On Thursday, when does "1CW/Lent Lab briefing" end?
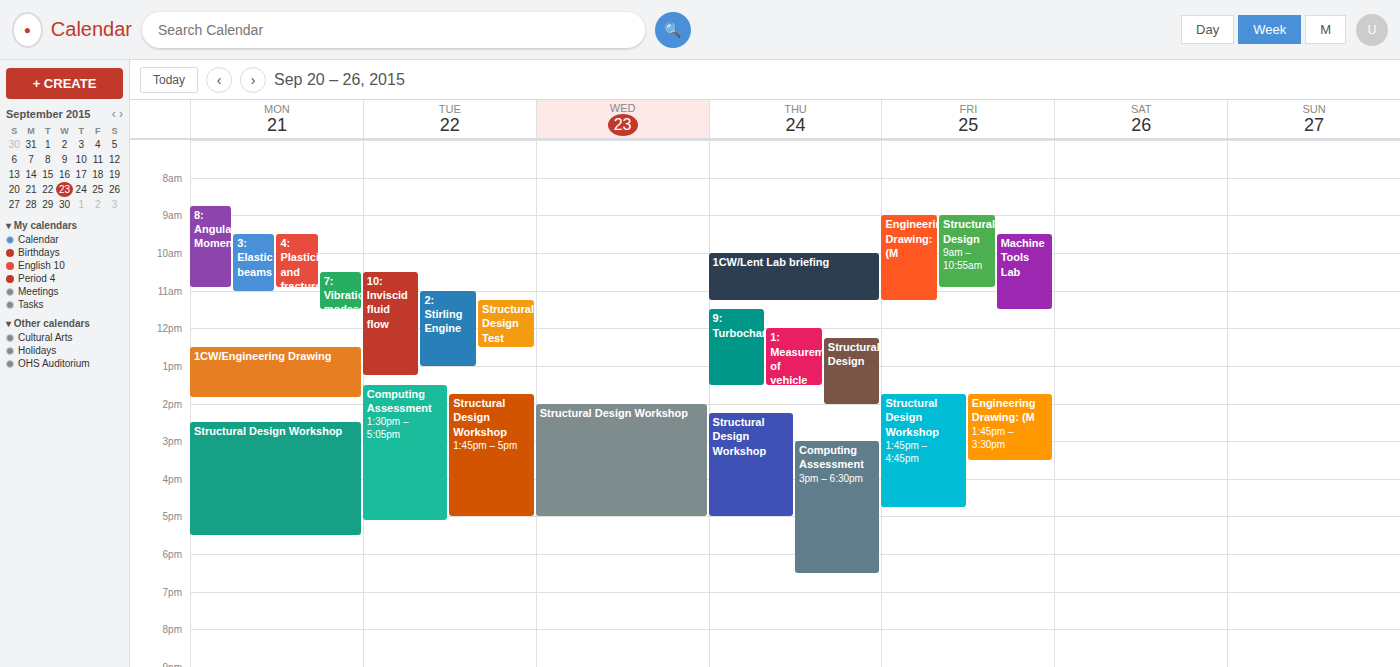
11:15 AM